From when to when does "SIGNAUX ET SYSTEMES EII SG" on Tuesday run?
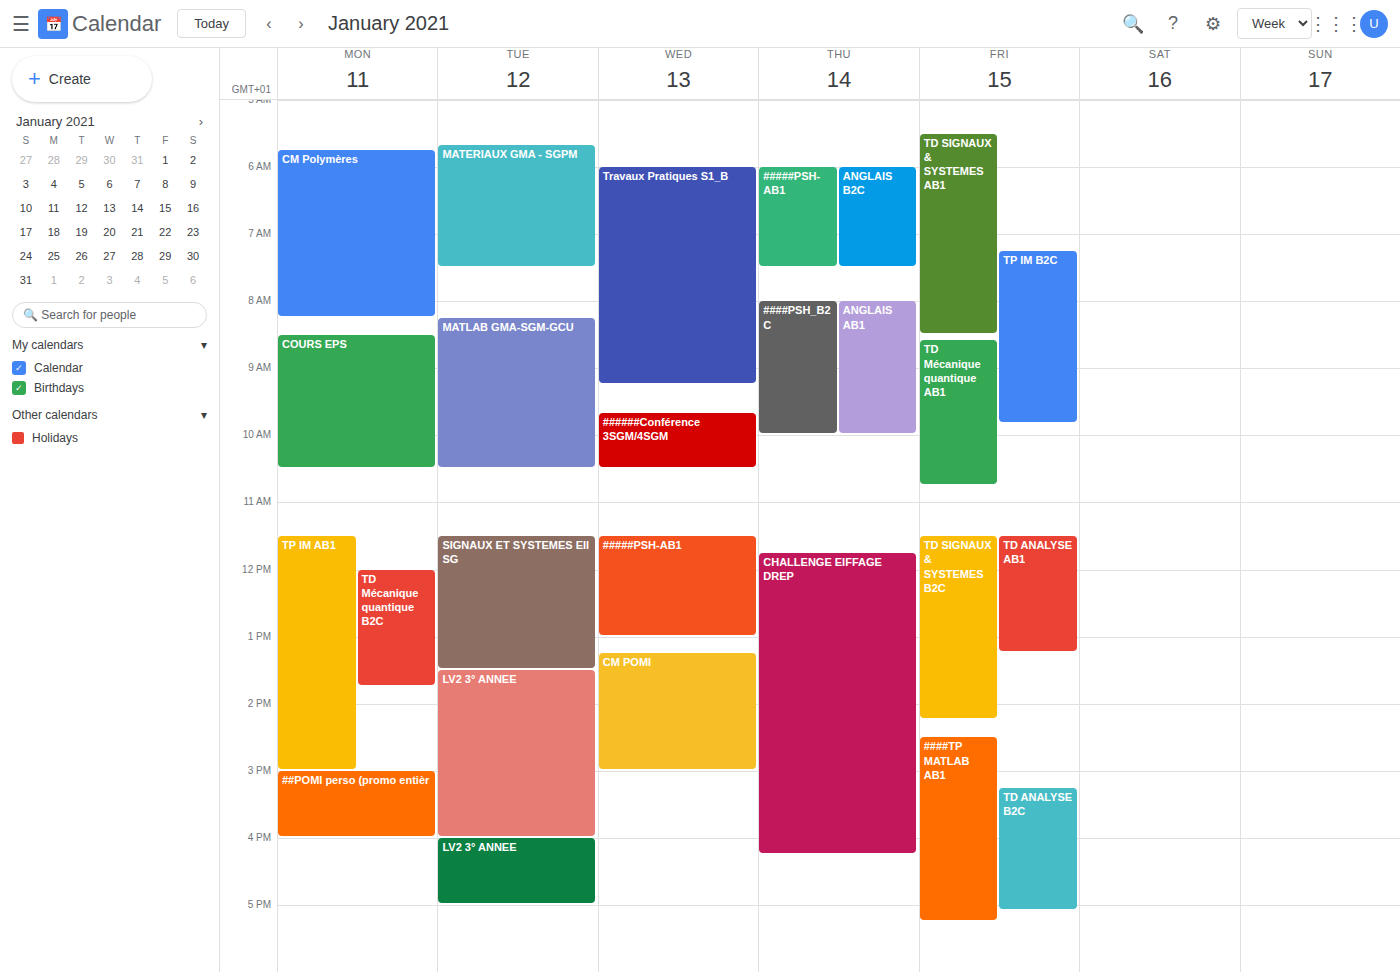
11:30 AM to 1:30 PM